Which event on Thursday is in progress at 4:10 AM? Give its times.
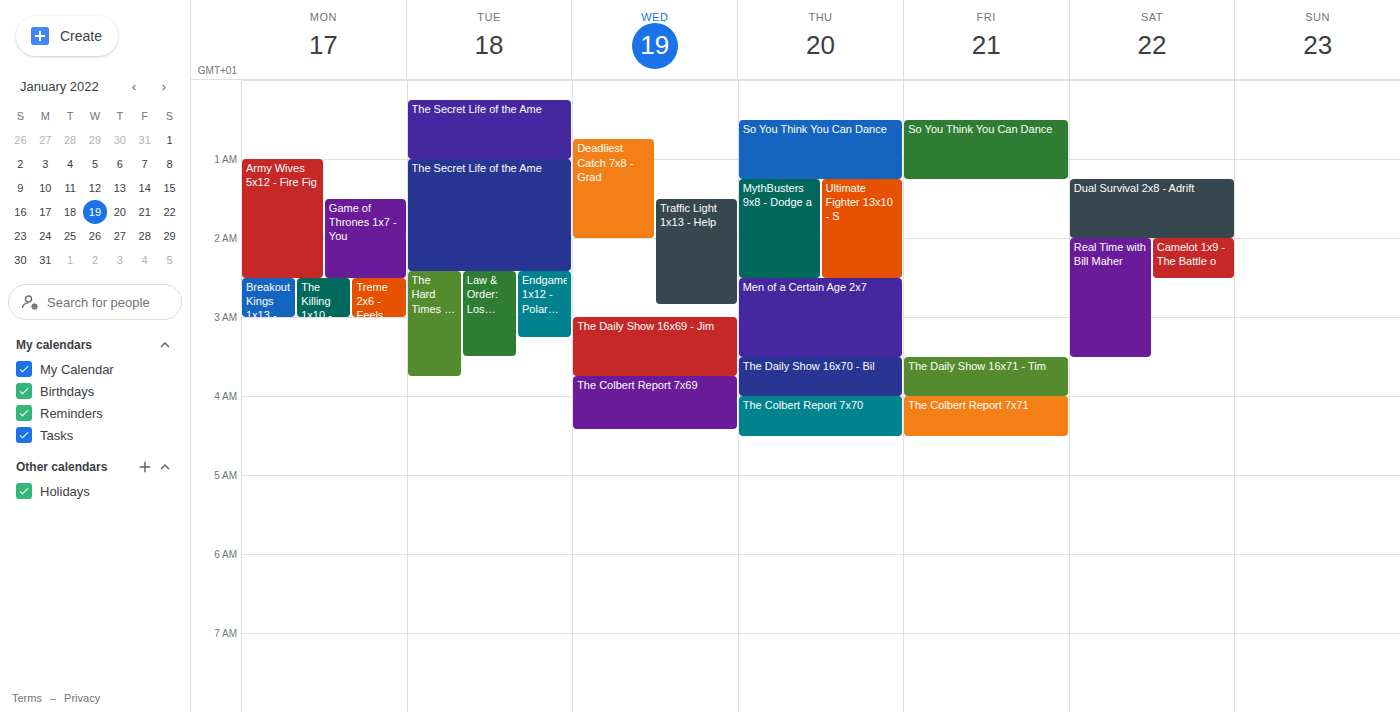
"The Colbert Report 7x70", 4:00 AM to 4:30 AM